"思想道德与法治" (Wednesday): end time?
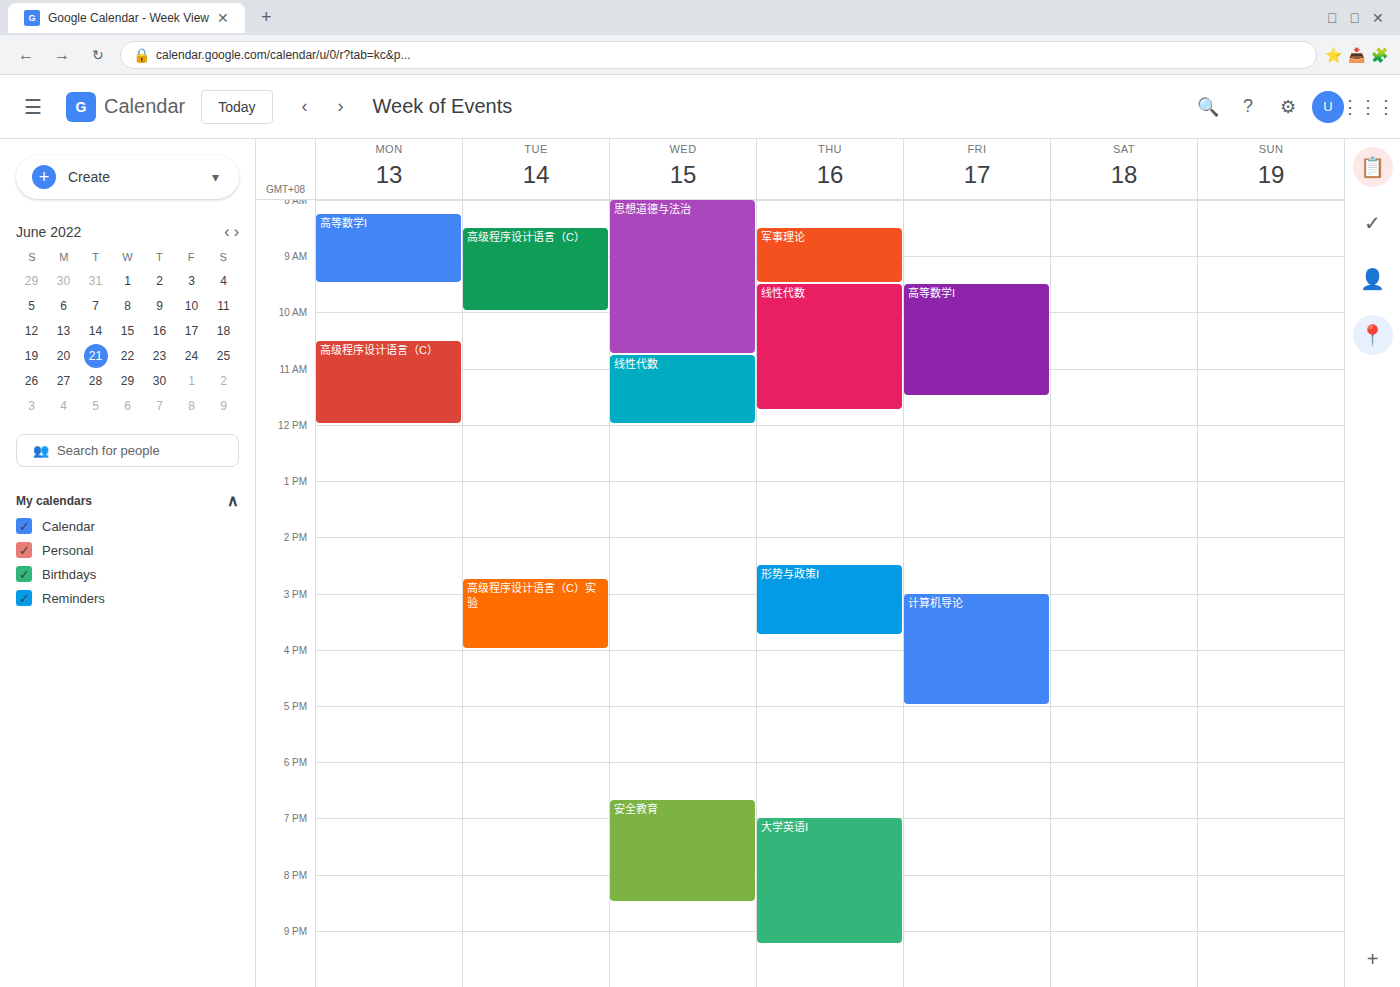
10:45 AM